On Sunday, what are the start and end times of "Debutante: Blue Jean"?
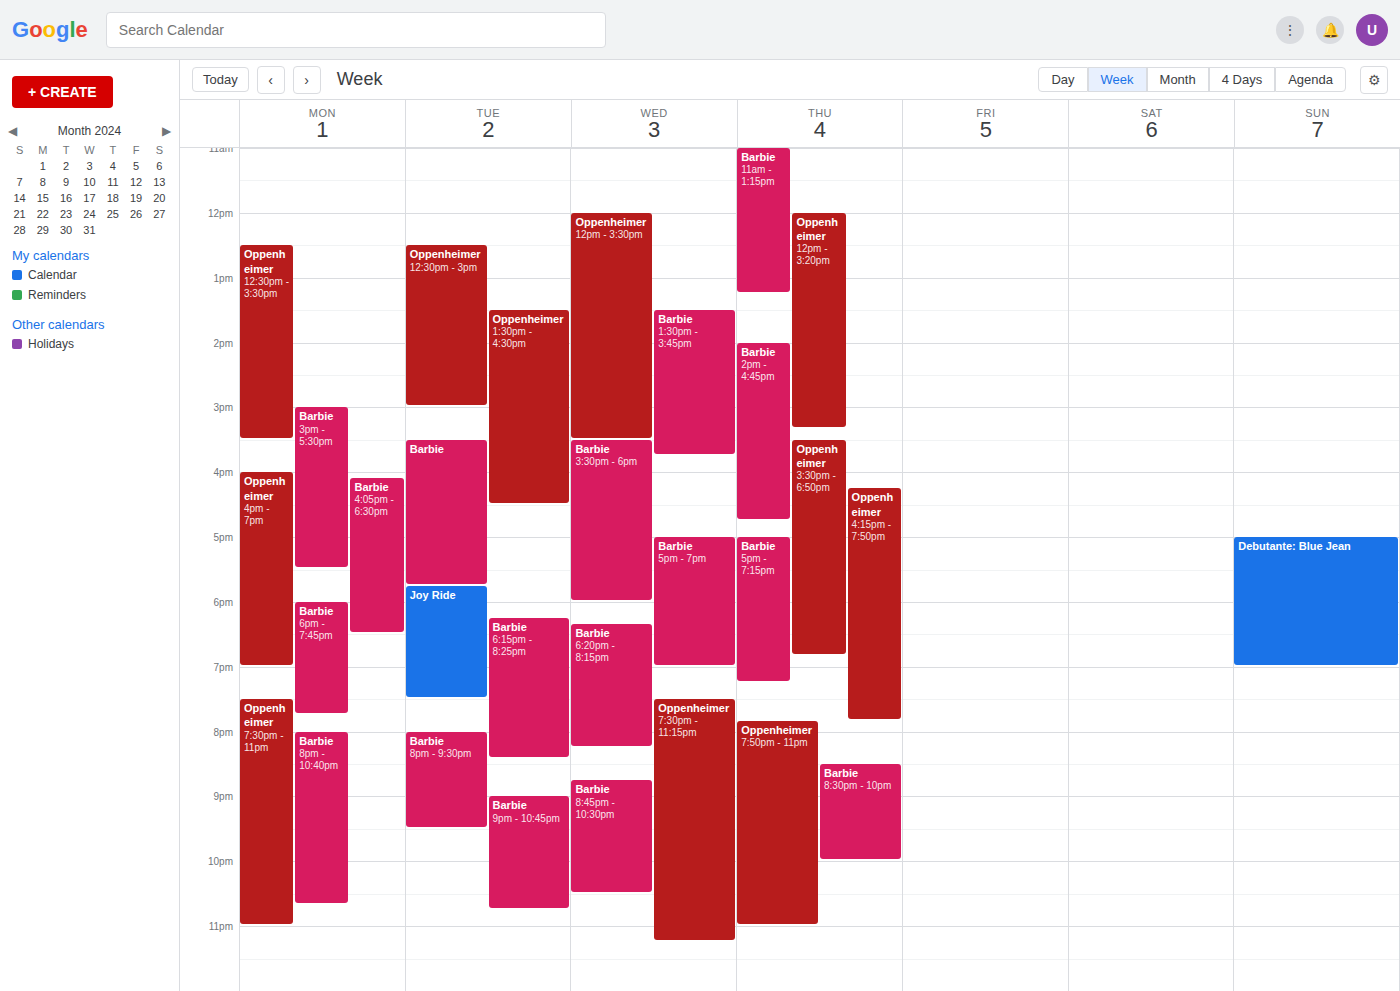
5:00 PM to 7:00 PM